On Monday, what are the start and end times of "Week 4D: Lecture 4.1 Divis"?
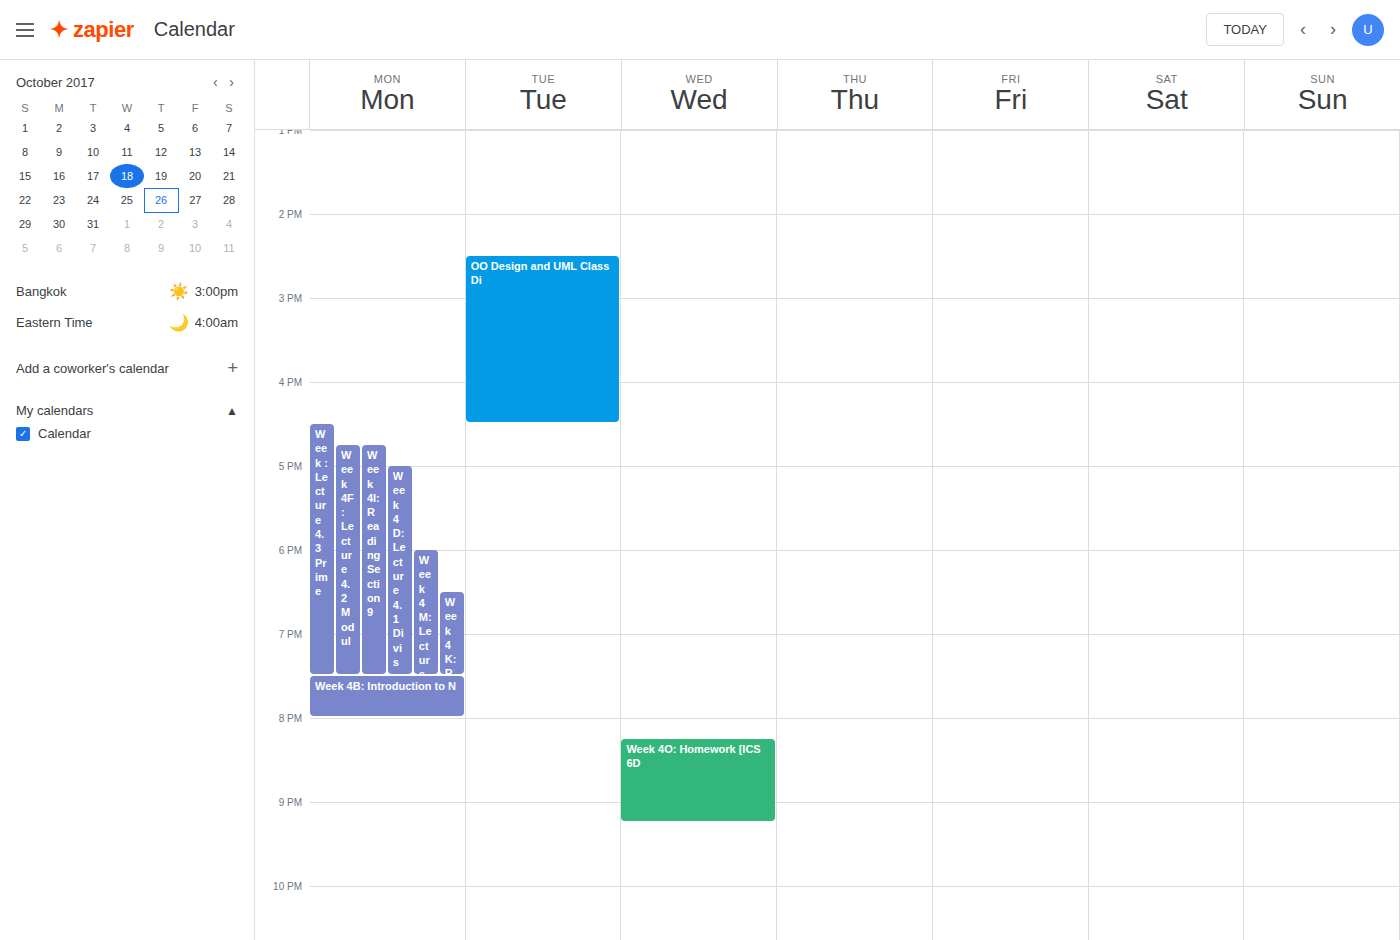
5:00 PM to 7:30 PM